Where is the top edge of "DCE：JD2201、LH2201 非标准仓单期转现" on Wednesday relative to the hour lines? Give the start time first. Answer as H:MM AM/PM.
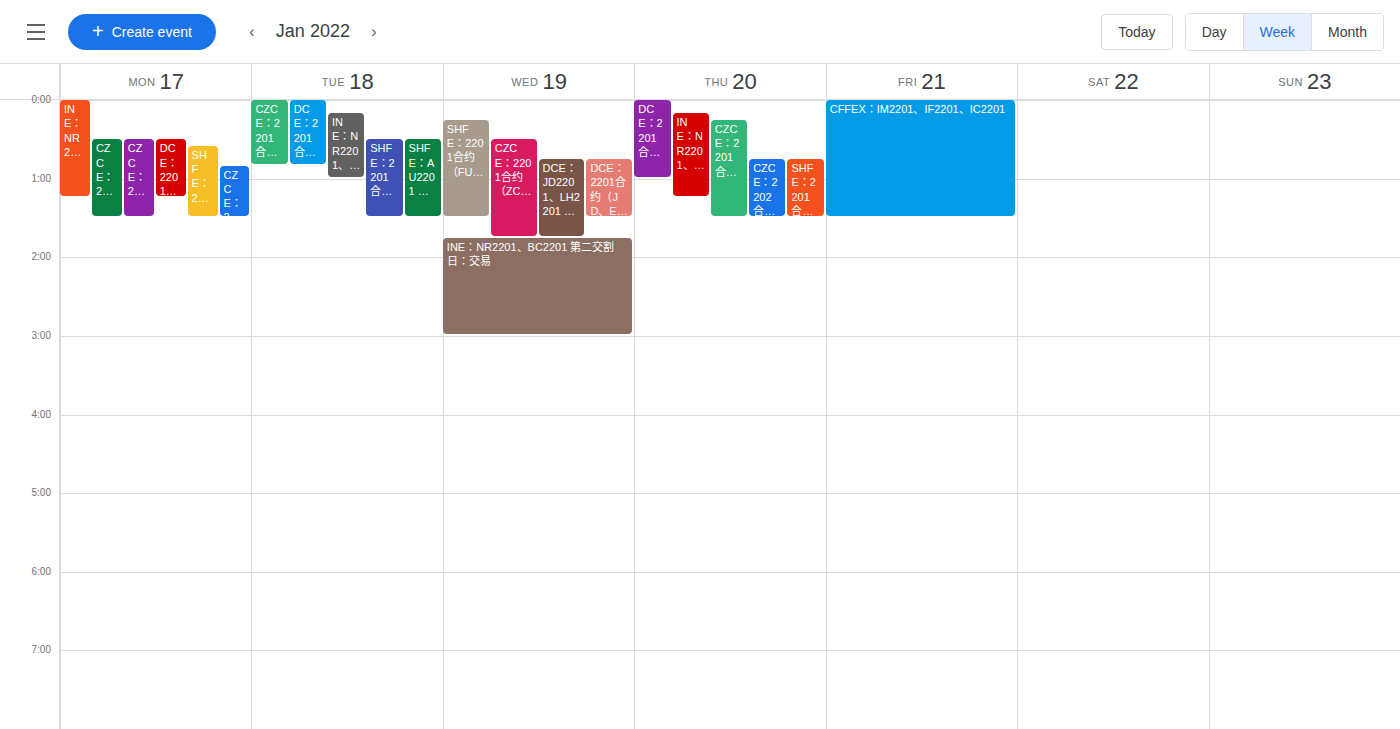
12:45 AM -- neither: three quarters of the way from the 12 AM line to the 1 AM line.